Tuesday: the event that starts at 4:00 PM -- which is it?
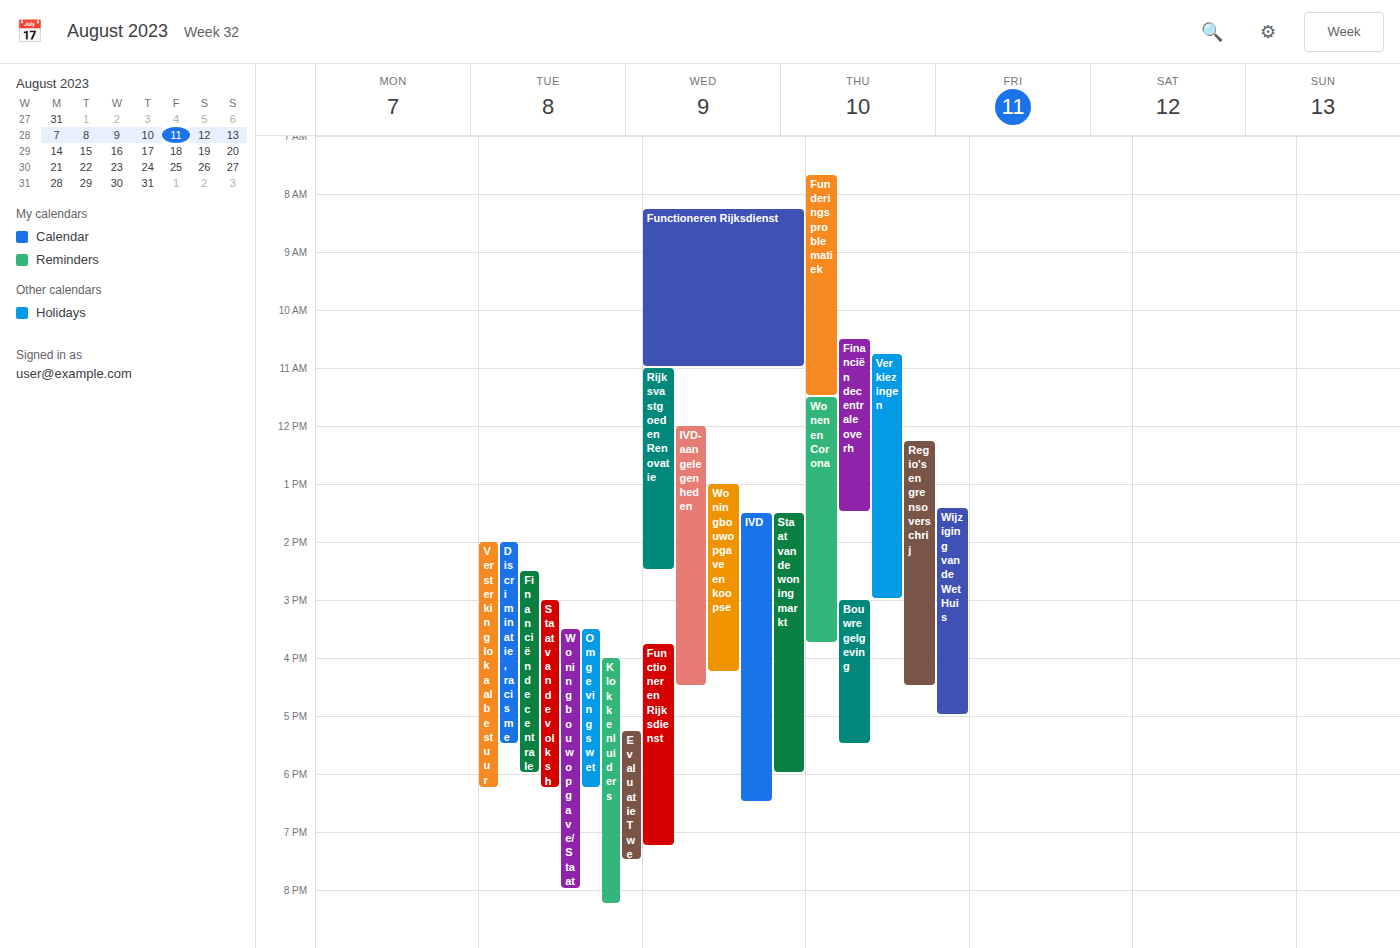
"Klokkenluiders"